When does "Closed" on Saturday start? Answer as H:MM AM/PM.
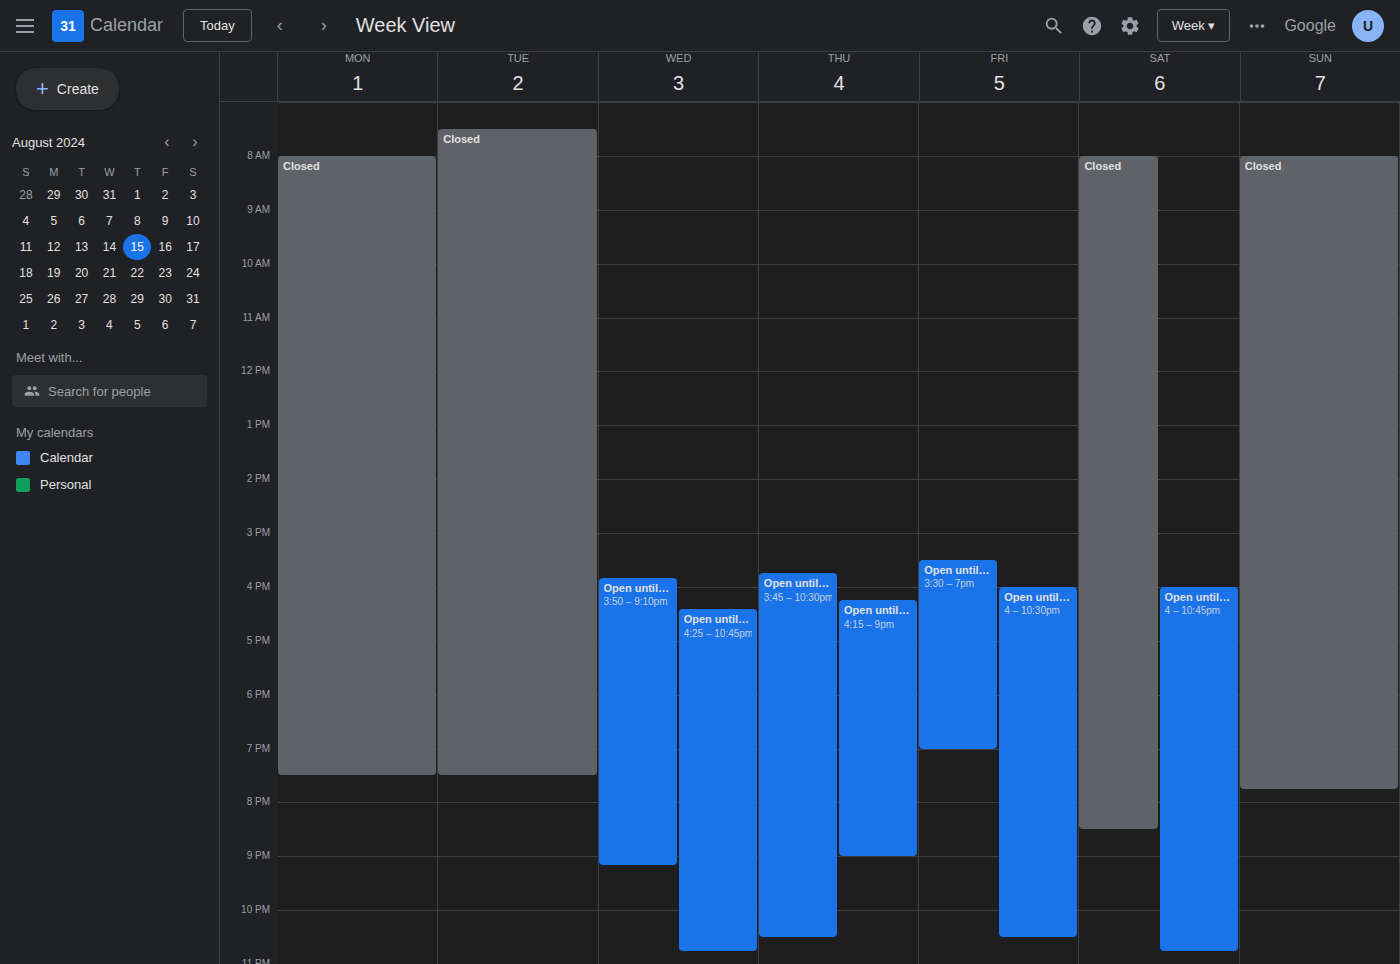
8:00 AM